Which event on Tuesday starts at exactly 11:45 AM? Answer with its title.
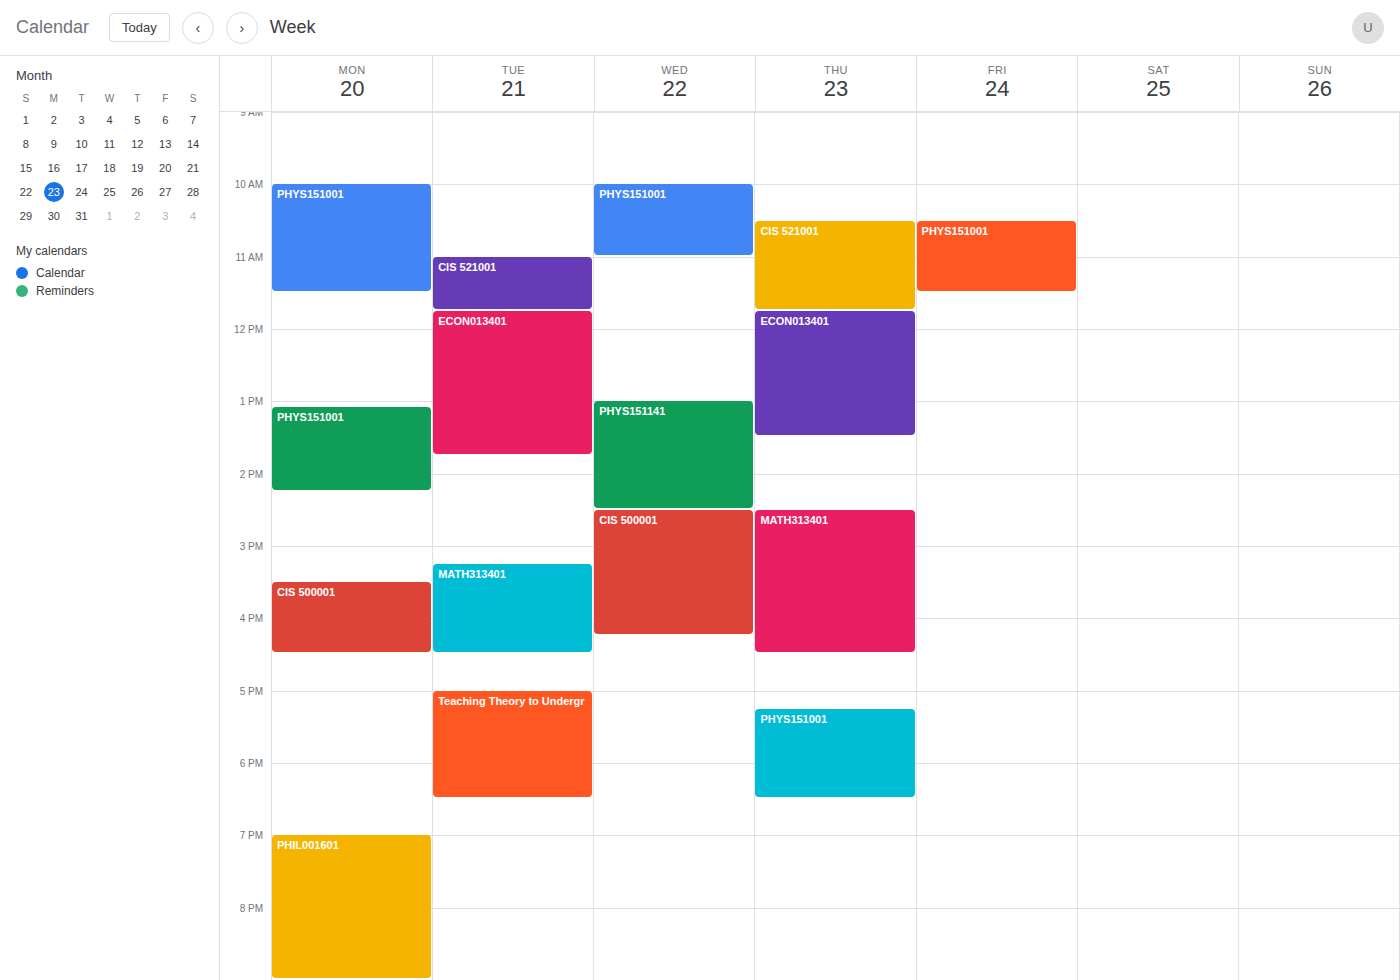
"ECON013401"